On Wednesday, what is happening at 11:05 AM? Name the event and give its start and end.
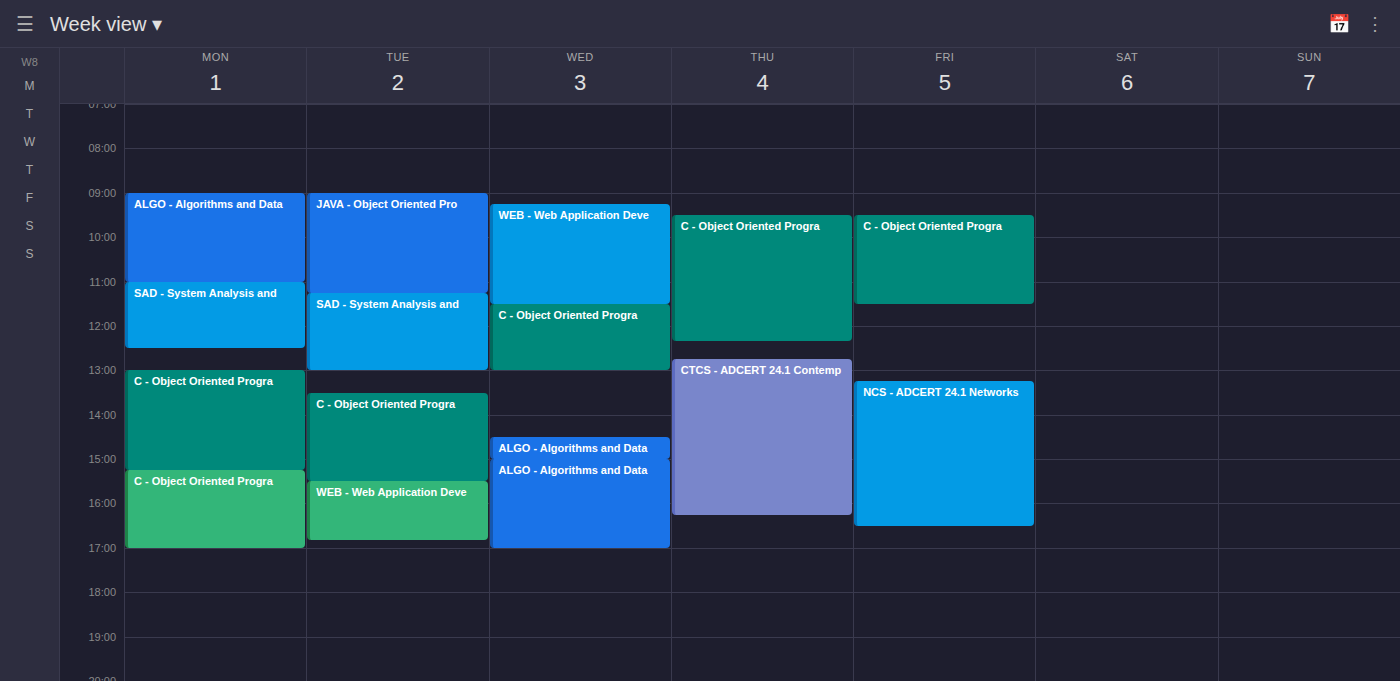
"WEB - Web Application Deve", 9:15 AM to 11:30 AM